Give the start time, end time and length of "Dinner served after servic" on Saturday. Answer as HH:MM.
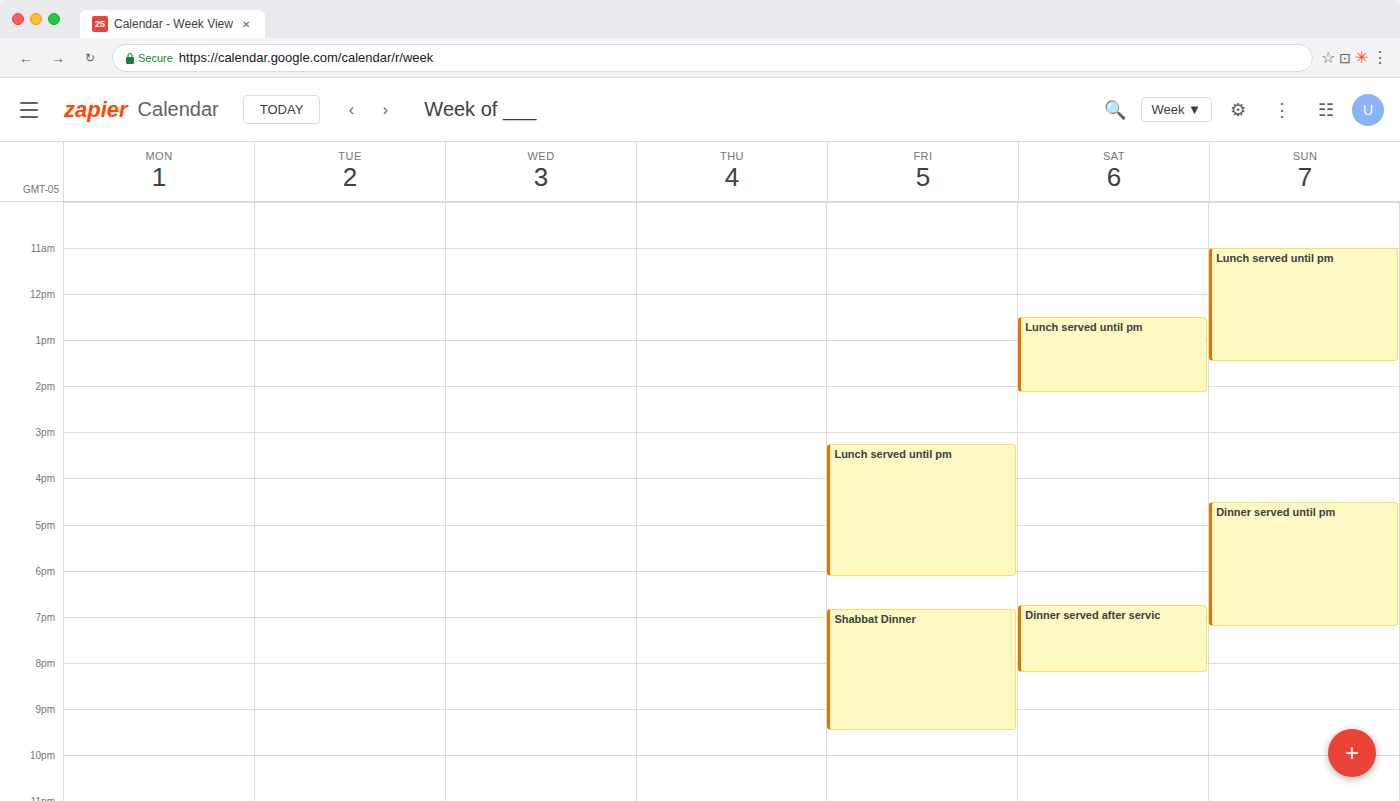
18:45 to 20:15, 1 hour 30 minutes